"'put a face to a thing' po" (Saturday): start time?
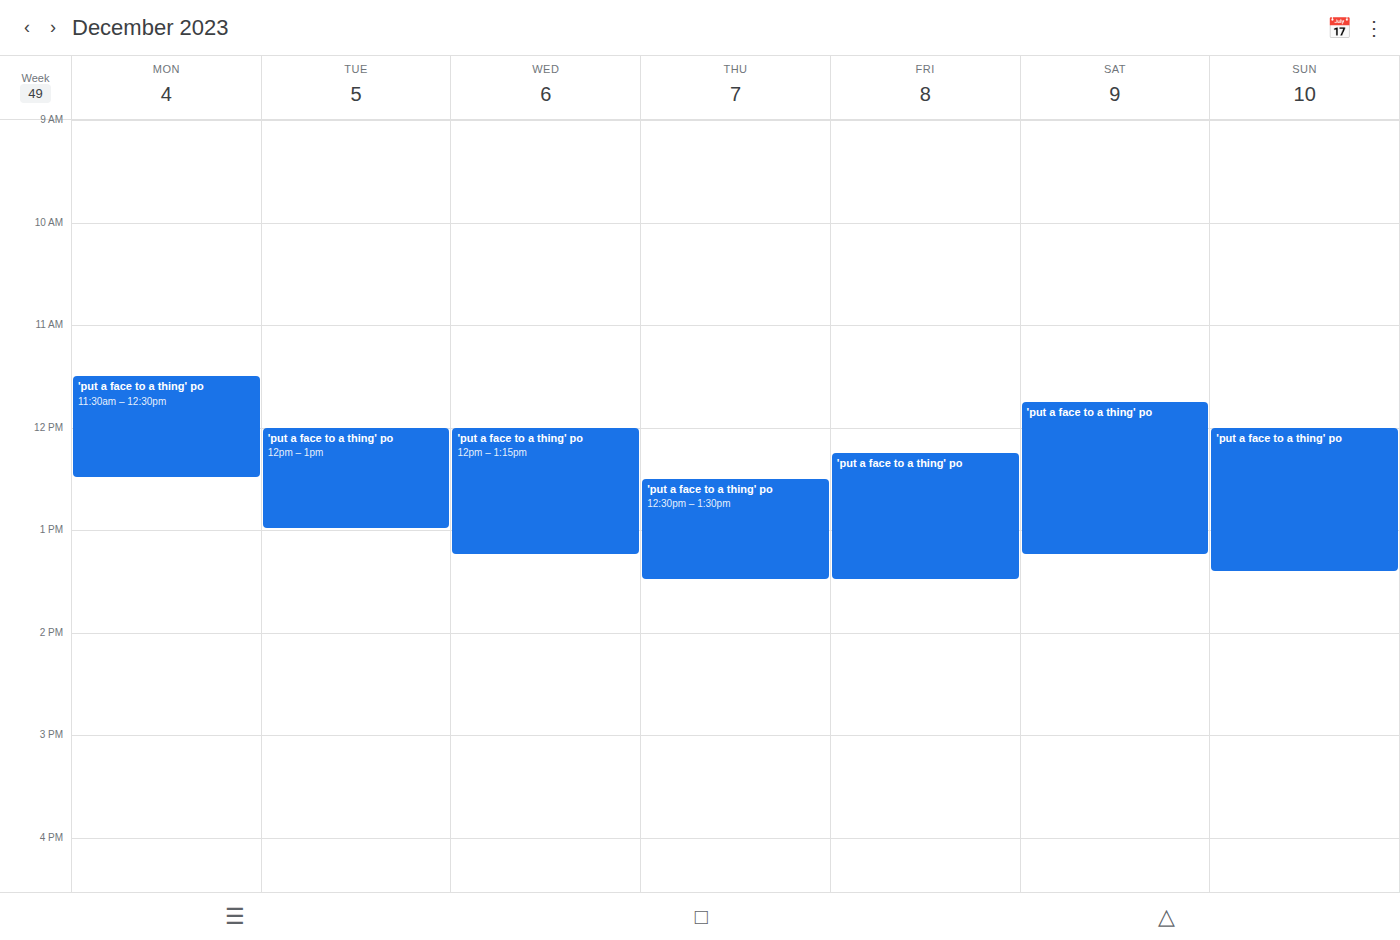
11:45 AM